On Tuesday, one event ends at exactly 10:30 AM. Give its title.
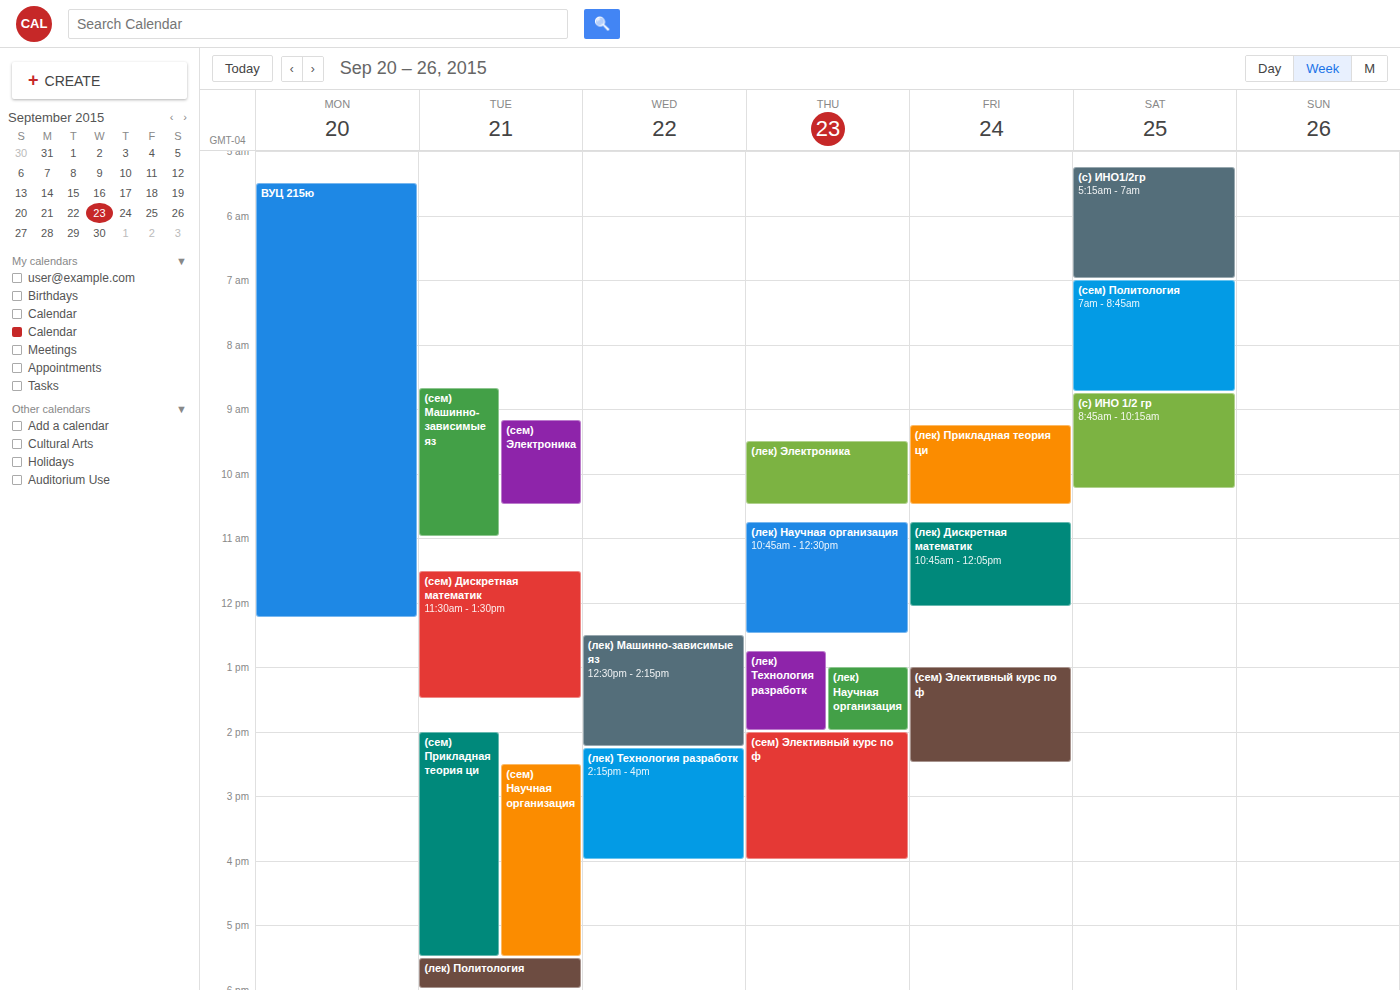
"(сем) Электроника"